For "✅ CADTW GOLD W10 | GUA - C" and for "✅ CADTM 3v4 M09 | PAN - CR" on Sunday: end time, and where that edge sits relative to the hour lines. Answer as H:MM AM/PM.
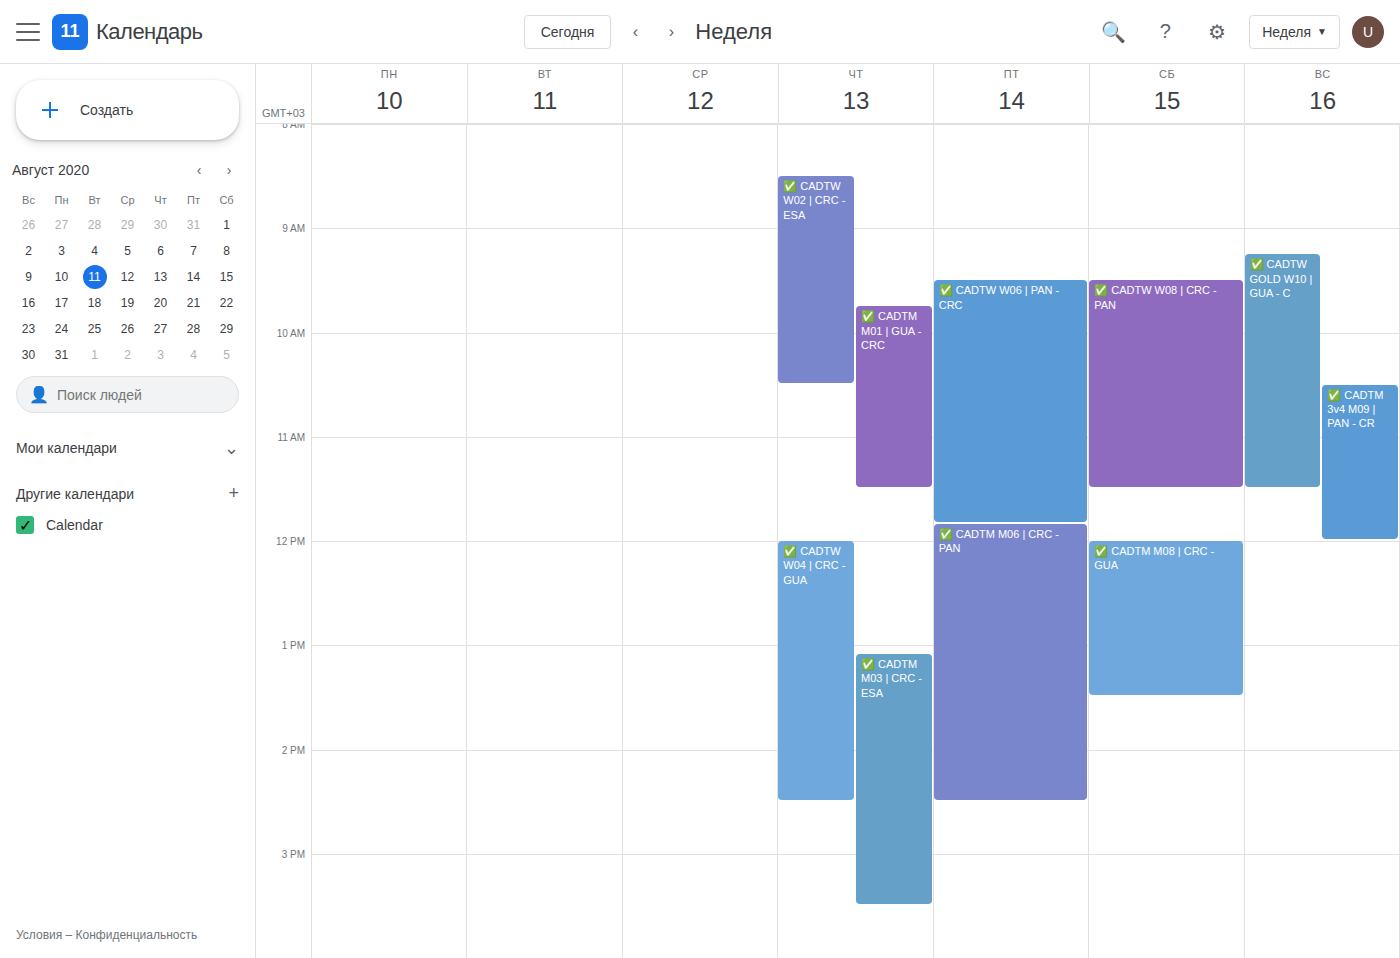
"✅ CADTW GOLD W10 | GUA - C": 11:30 AM, halfway between the 11 AM and 12 PM lines. "✅ CADTM 3v4 M09 | PAN - CR": 12:00 PM, exactly on the 12 PM line.